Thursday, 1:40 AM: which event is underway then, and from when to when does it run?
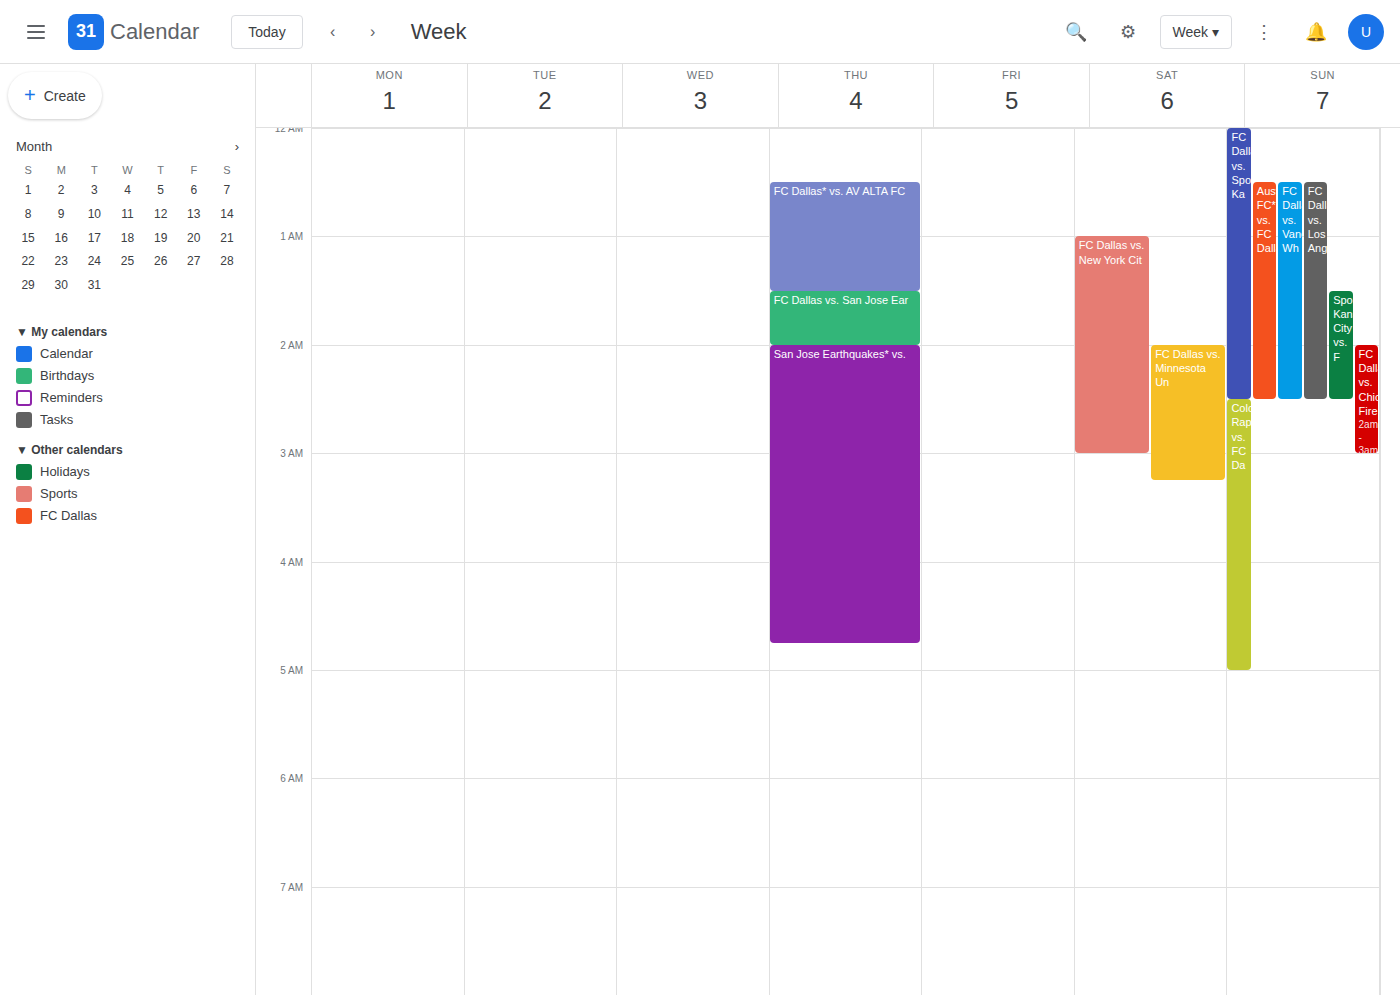
"FC Dallas vs. San Jose Ear", 1:30 AM to 2:00 AM